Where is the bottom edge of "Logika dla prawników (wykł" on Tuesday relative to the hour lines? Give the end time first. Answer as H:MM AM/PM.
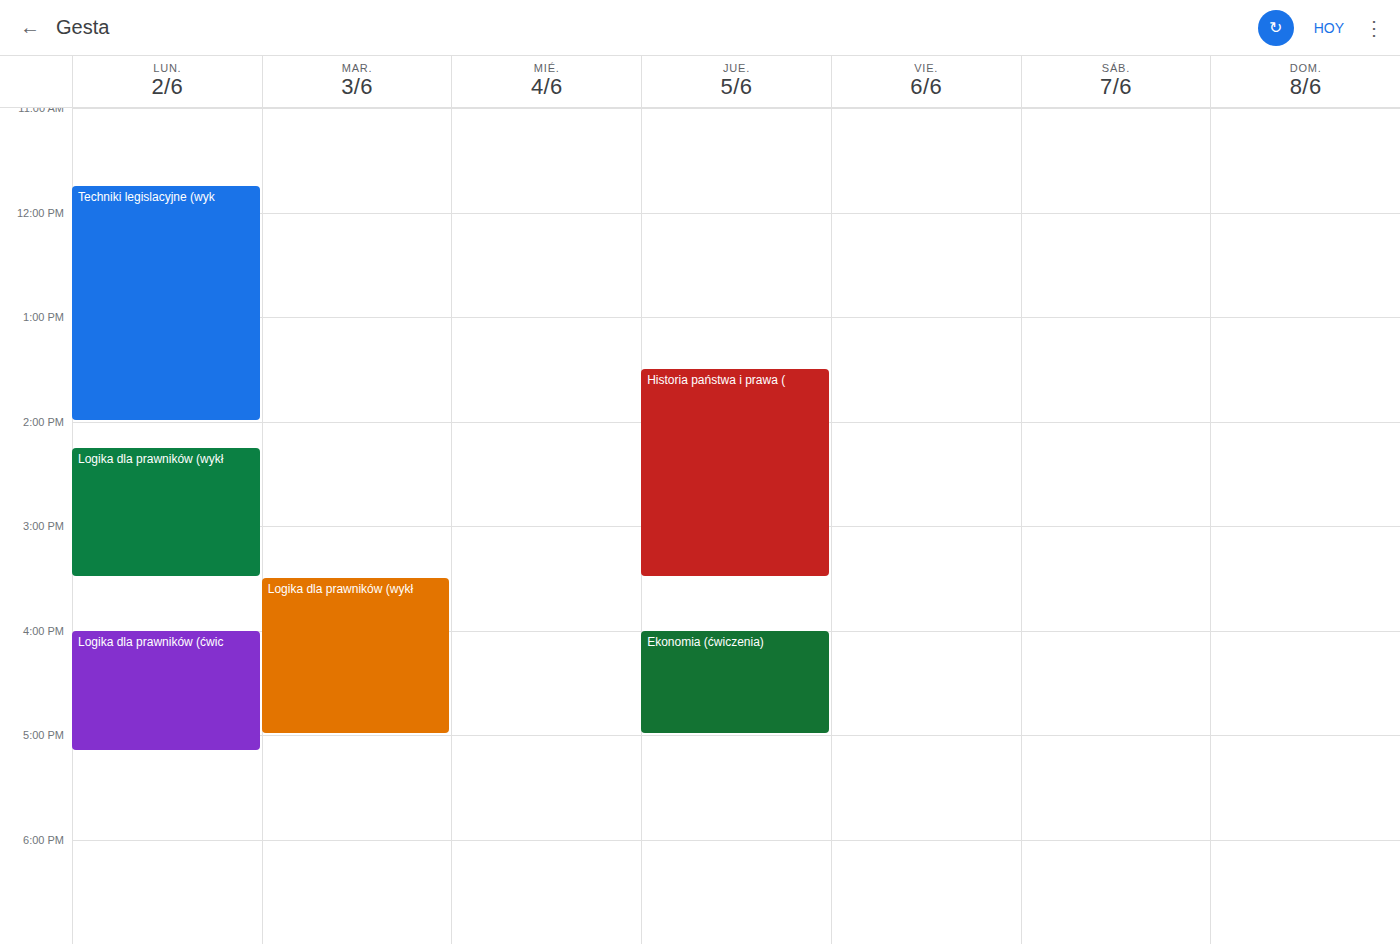
5:00 PM -- exactly on the 5 PM line.